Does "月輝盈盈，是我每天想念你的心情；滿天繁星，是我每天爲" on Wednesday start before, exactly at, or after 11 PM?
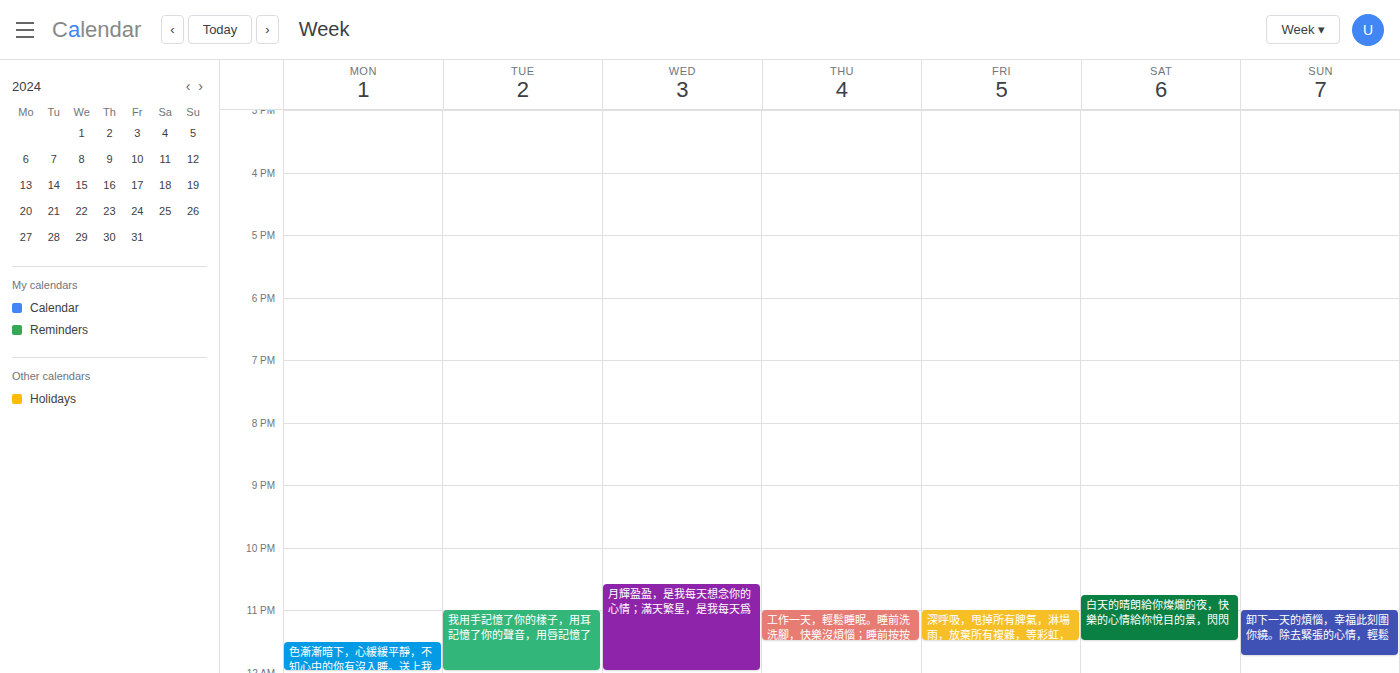
10:35 PM -- before 11 PM, 25 minutes above the 11 PM line.